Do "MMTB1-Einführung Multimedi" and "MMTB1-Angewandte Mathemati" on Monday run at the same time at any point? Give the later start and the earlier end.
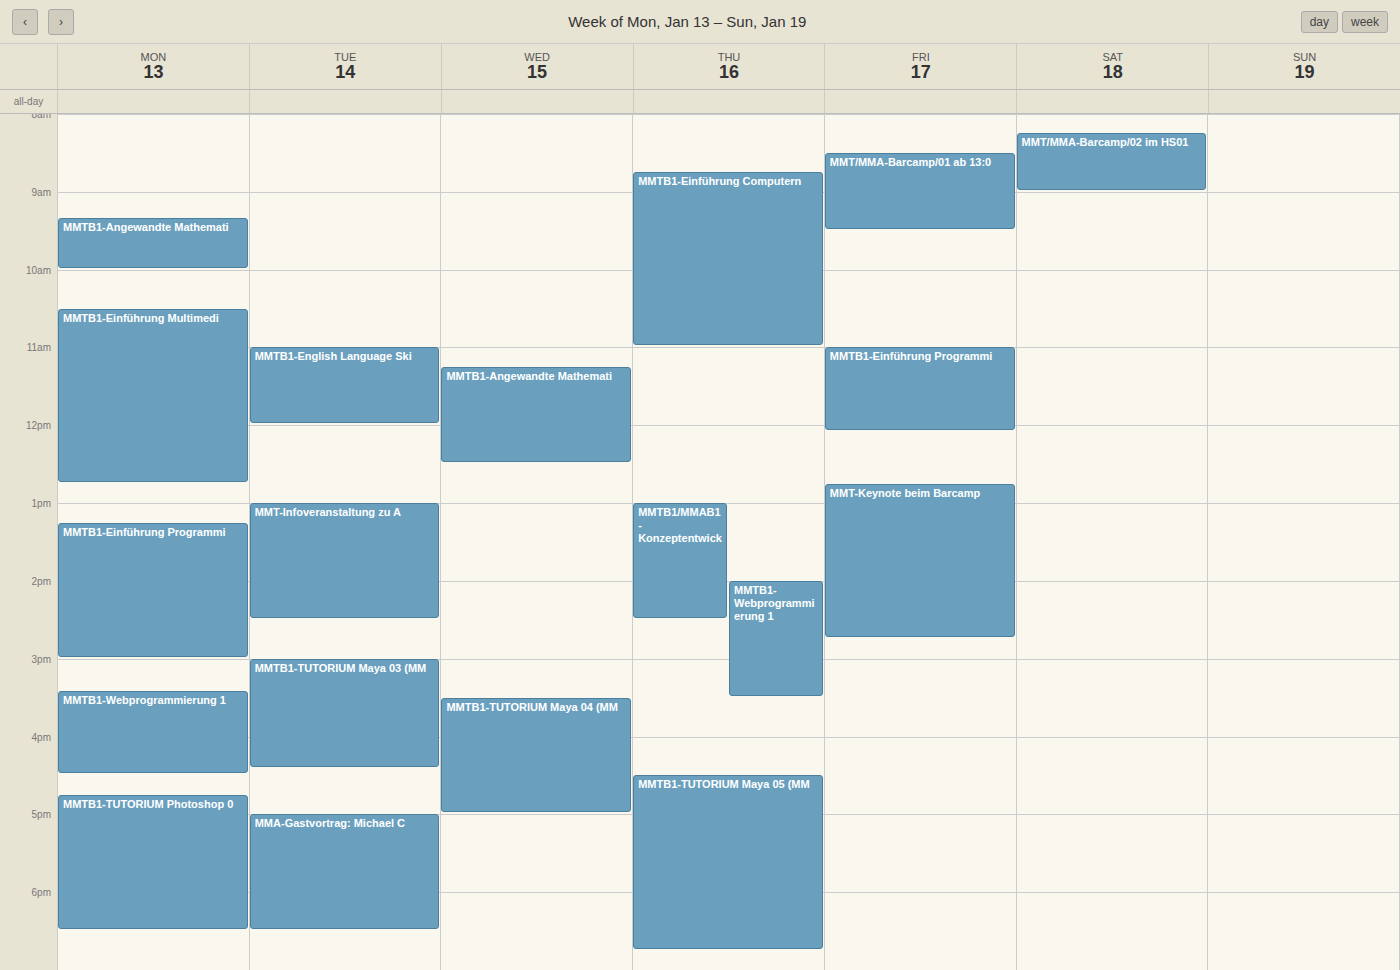
"MMTB1-Angewandte Mathemati" ends at 10:00 AM and "MMTB1-Einführung Multimedi" starts at 10:30 AM -- no overlap.